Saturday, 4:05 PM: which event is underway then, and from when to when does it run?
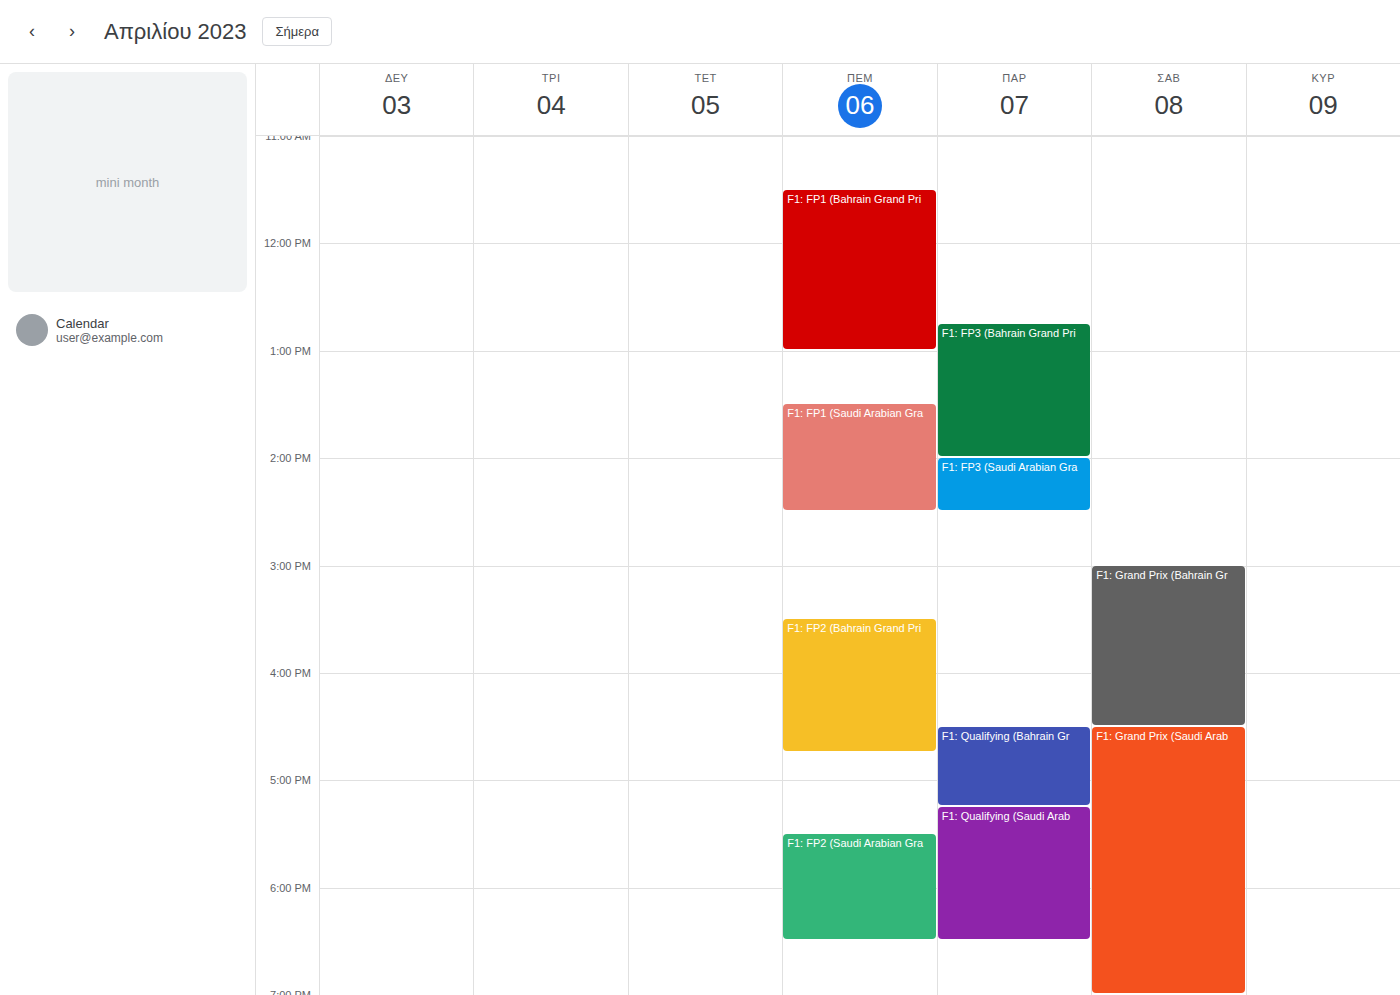
"F1: Grand Prix (Bahrain Gr", 3:00 PM to 4:30 PM